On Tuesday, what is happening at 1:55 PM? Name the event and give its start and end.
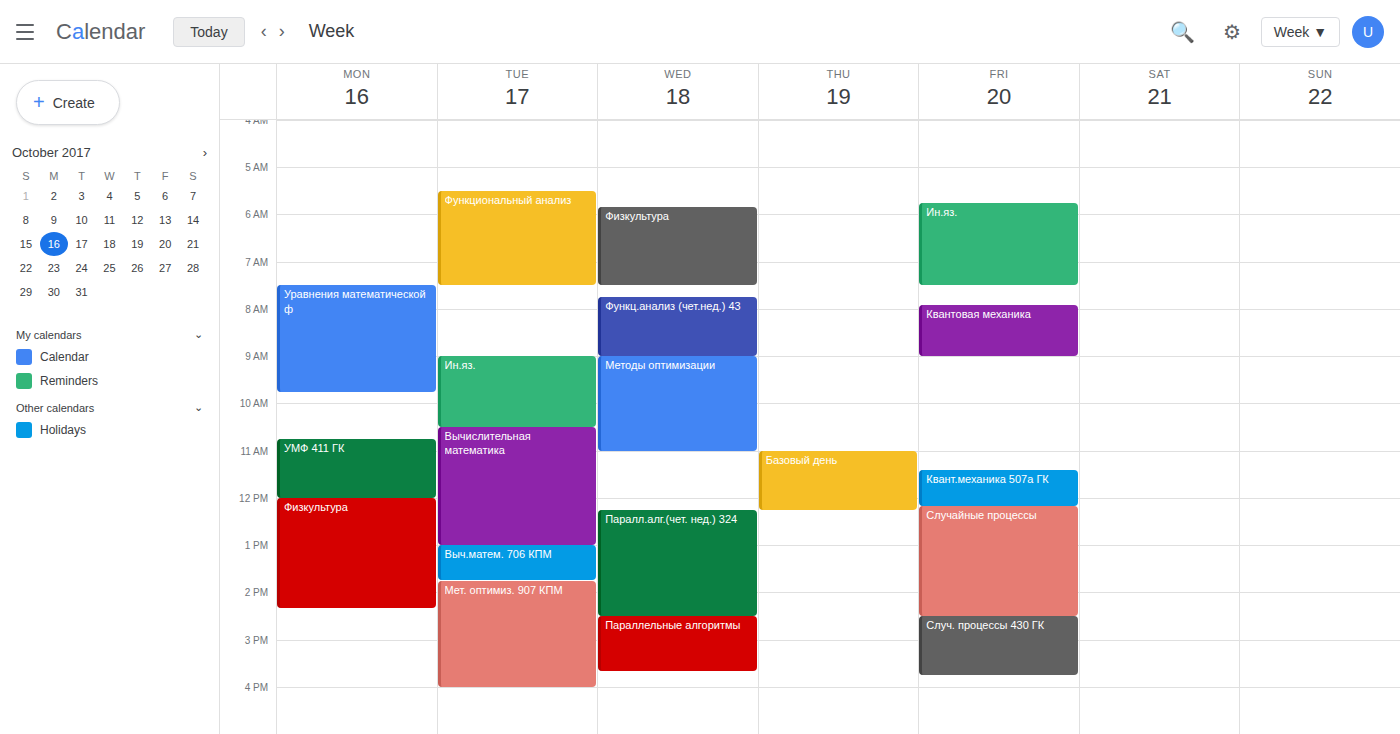
"Мет. оптимиз. 907 КПМ", 1:45 PM to 4:00 PM